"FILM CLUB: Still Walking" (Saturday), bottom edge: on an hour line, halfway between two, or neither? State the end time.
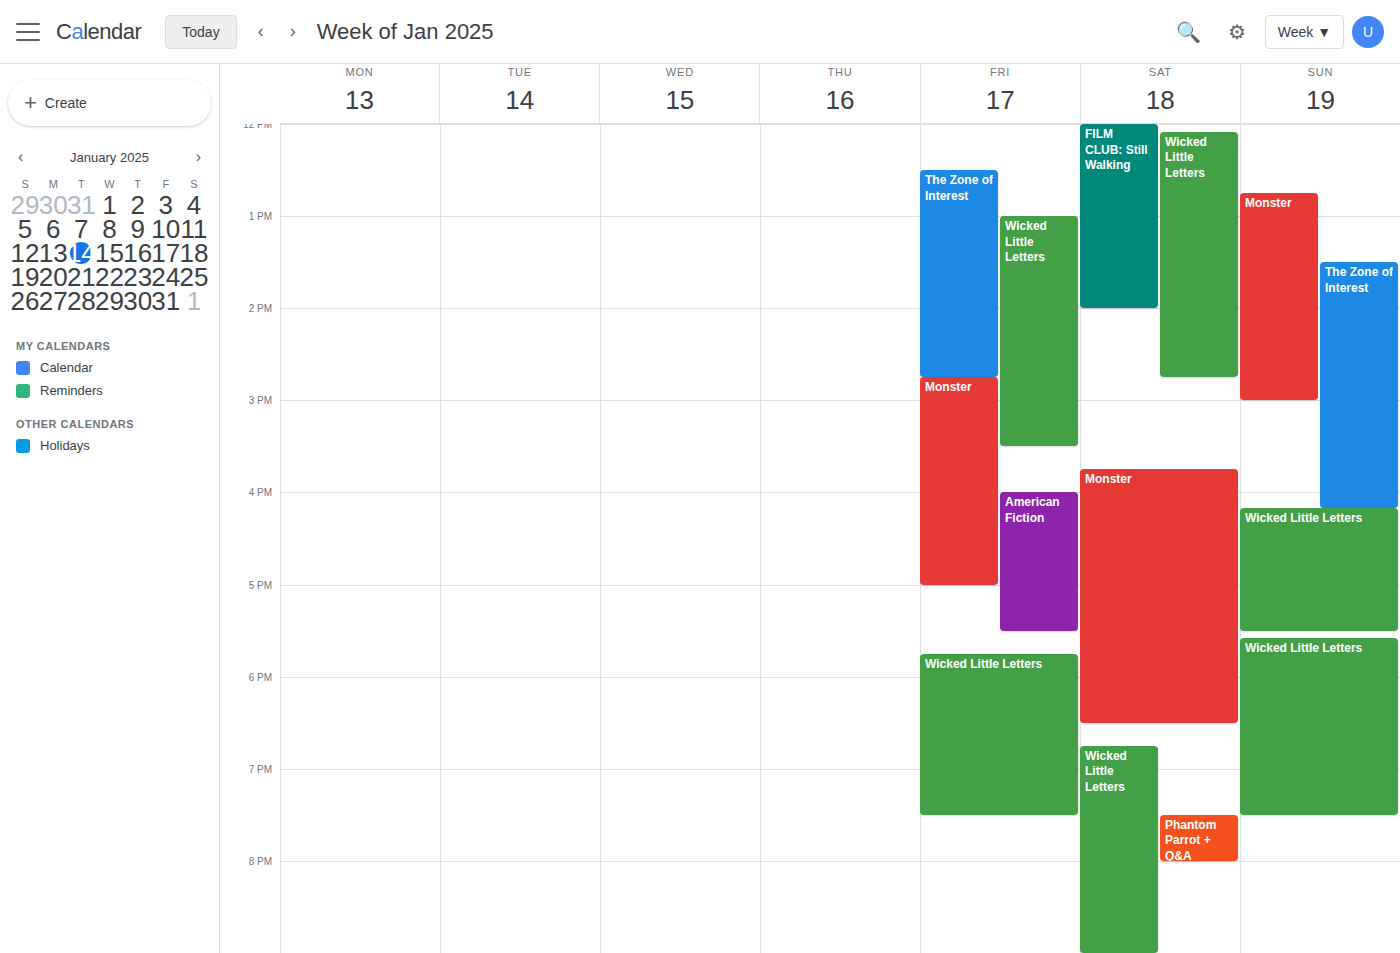
2:00 PM -- exactly on the 2 PM line.